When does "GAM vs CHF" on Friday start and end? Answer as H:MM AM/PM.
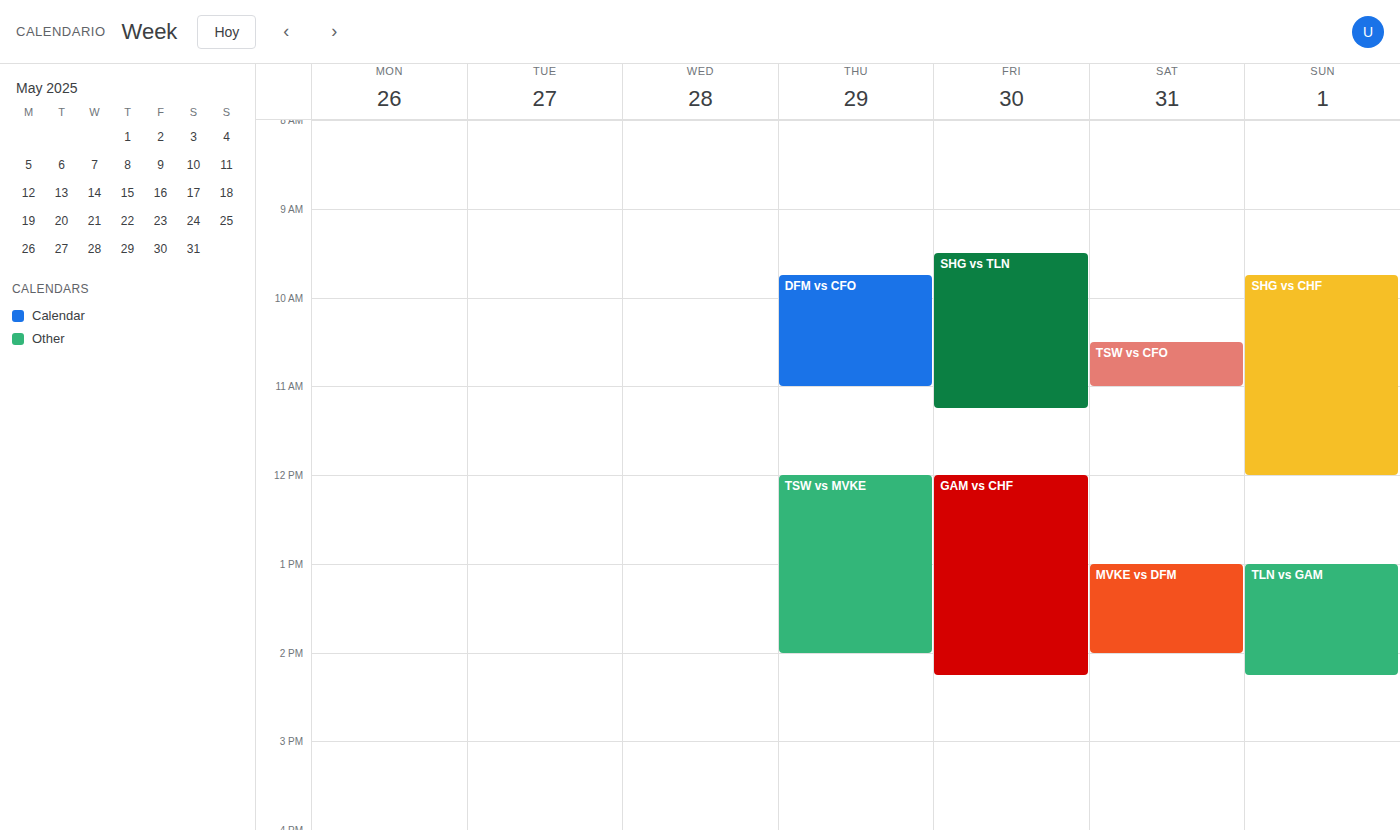
12:00 PM to 2:15 PM